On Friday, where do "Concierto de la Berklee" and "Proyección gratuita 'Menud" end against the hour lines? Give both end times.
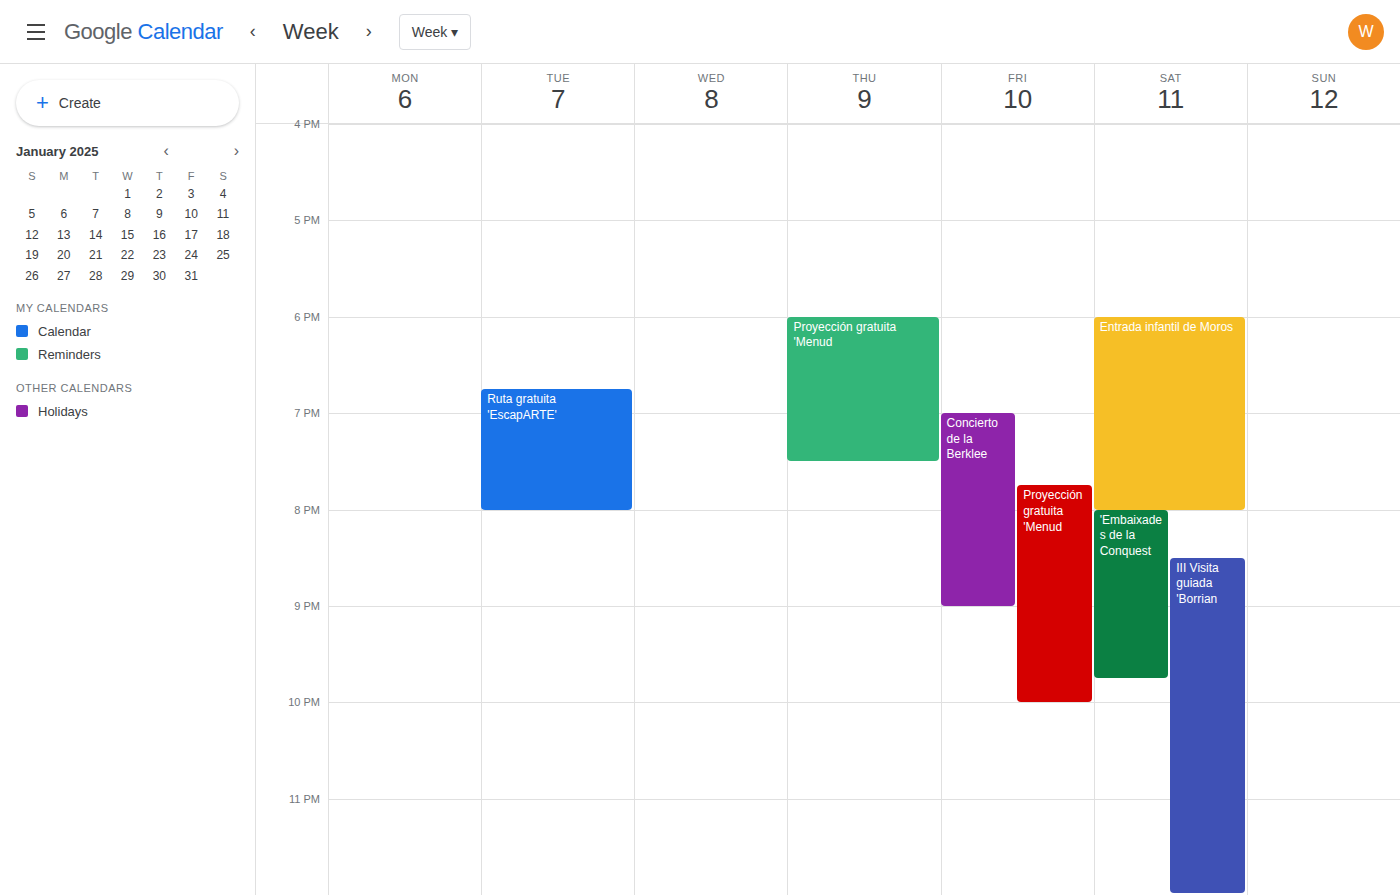
"Concierto de la Berklee": 9:00 PM, exactly on the 9 PM line. "Proyección gratuita 'Menud": 10:00 PM, exactly on the 10 PM line.